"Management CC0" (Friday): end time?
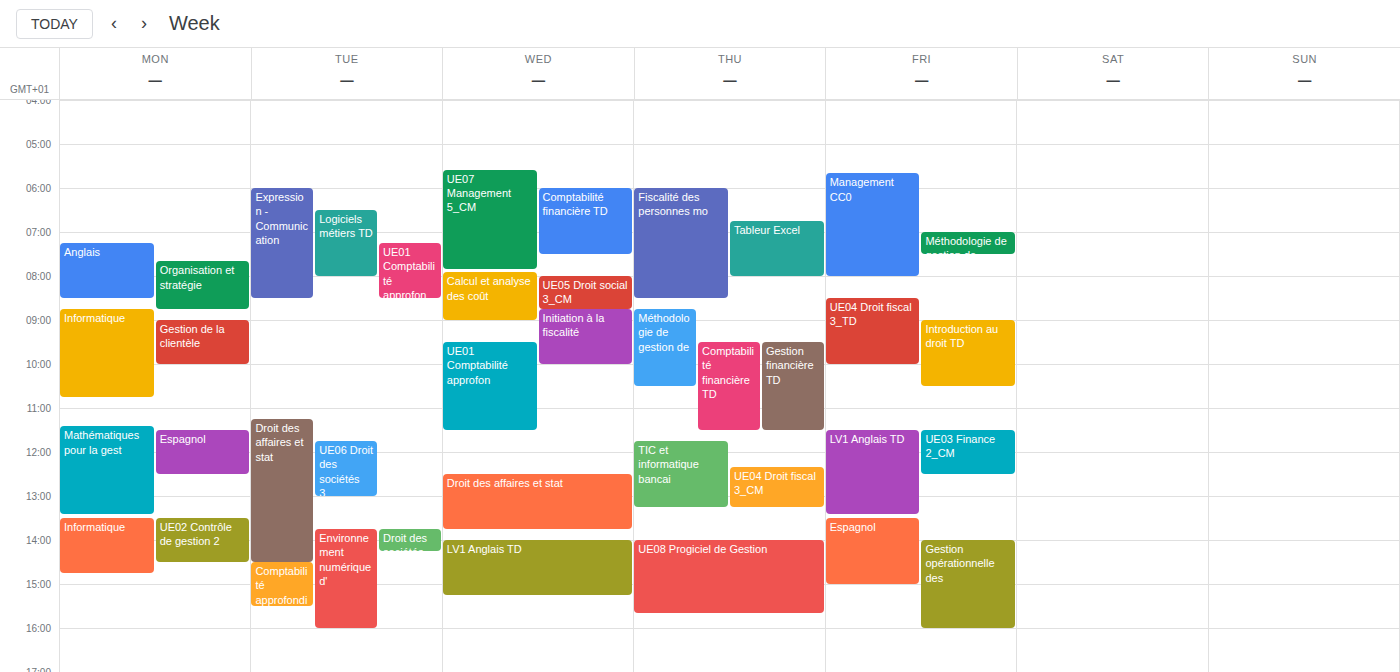
8:00 AM